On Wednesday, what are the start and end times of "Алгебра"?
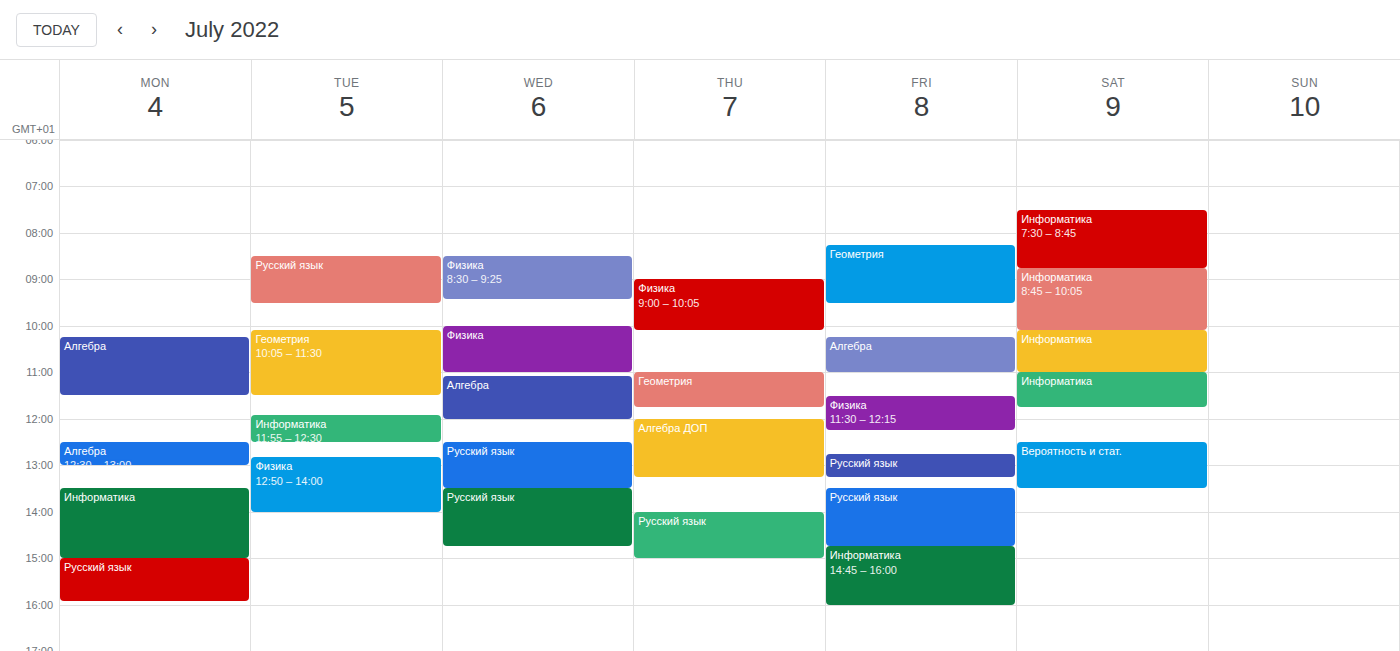
11:05 AM to 12:00 PM